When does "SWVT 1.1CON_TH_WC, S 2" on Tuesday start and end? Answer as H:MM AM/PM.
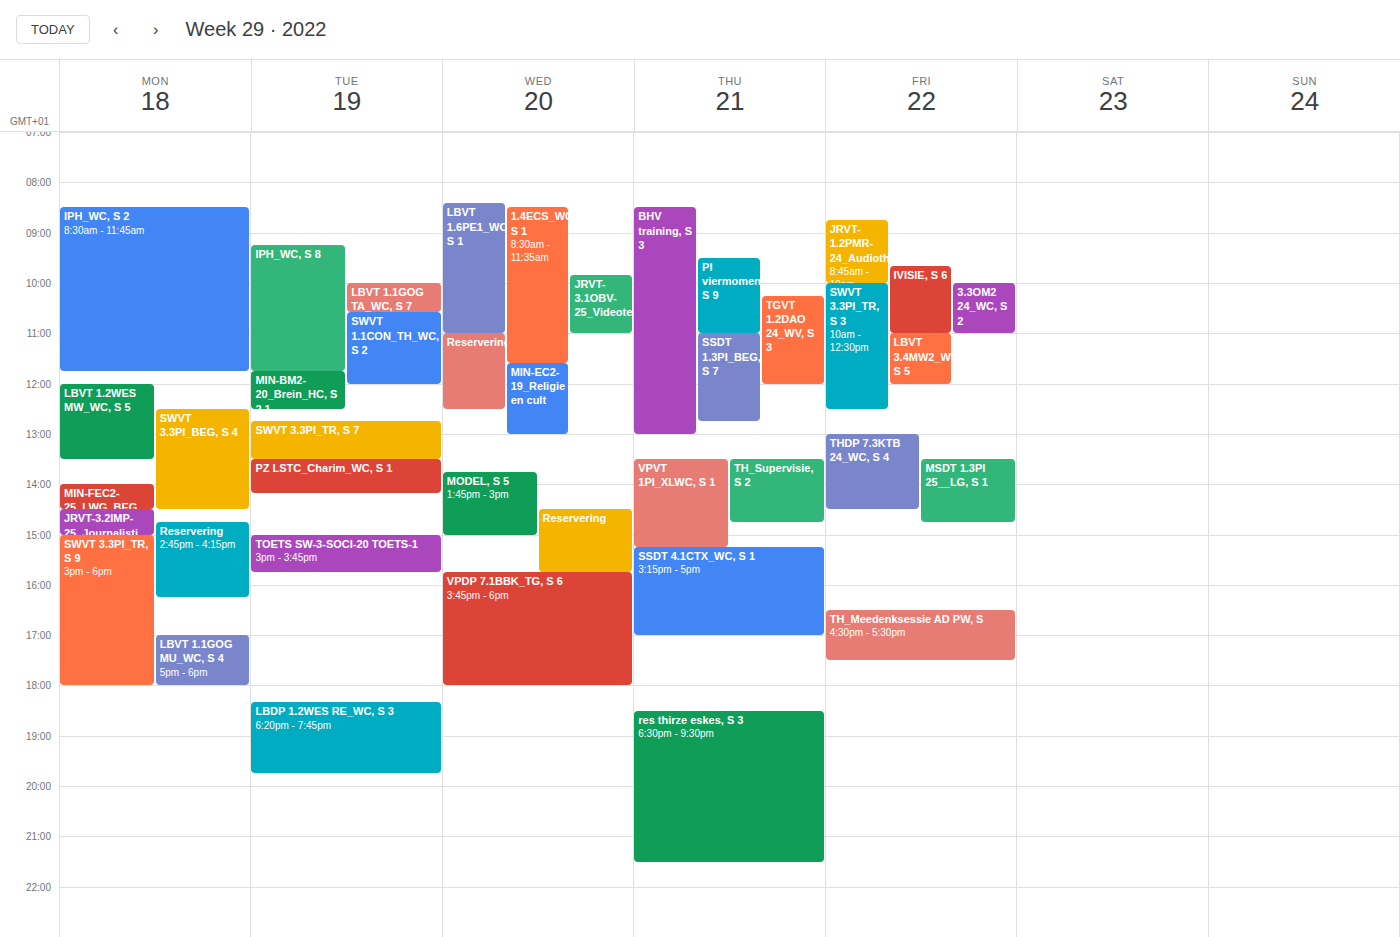
10:35 AM to 12:00 PM